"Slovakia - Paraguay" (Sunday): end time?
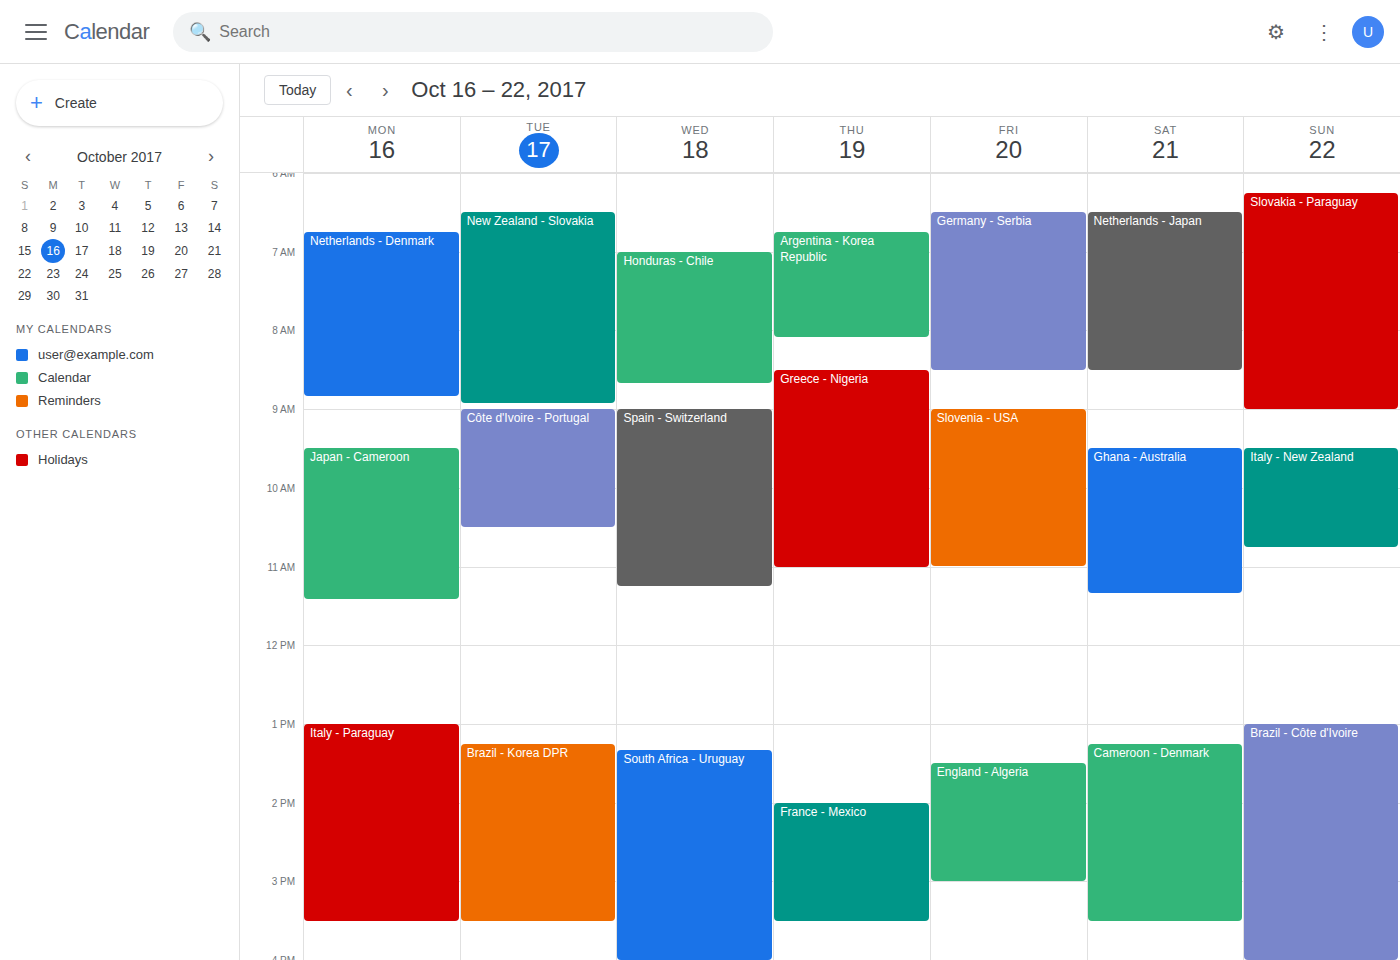
9:00 AM